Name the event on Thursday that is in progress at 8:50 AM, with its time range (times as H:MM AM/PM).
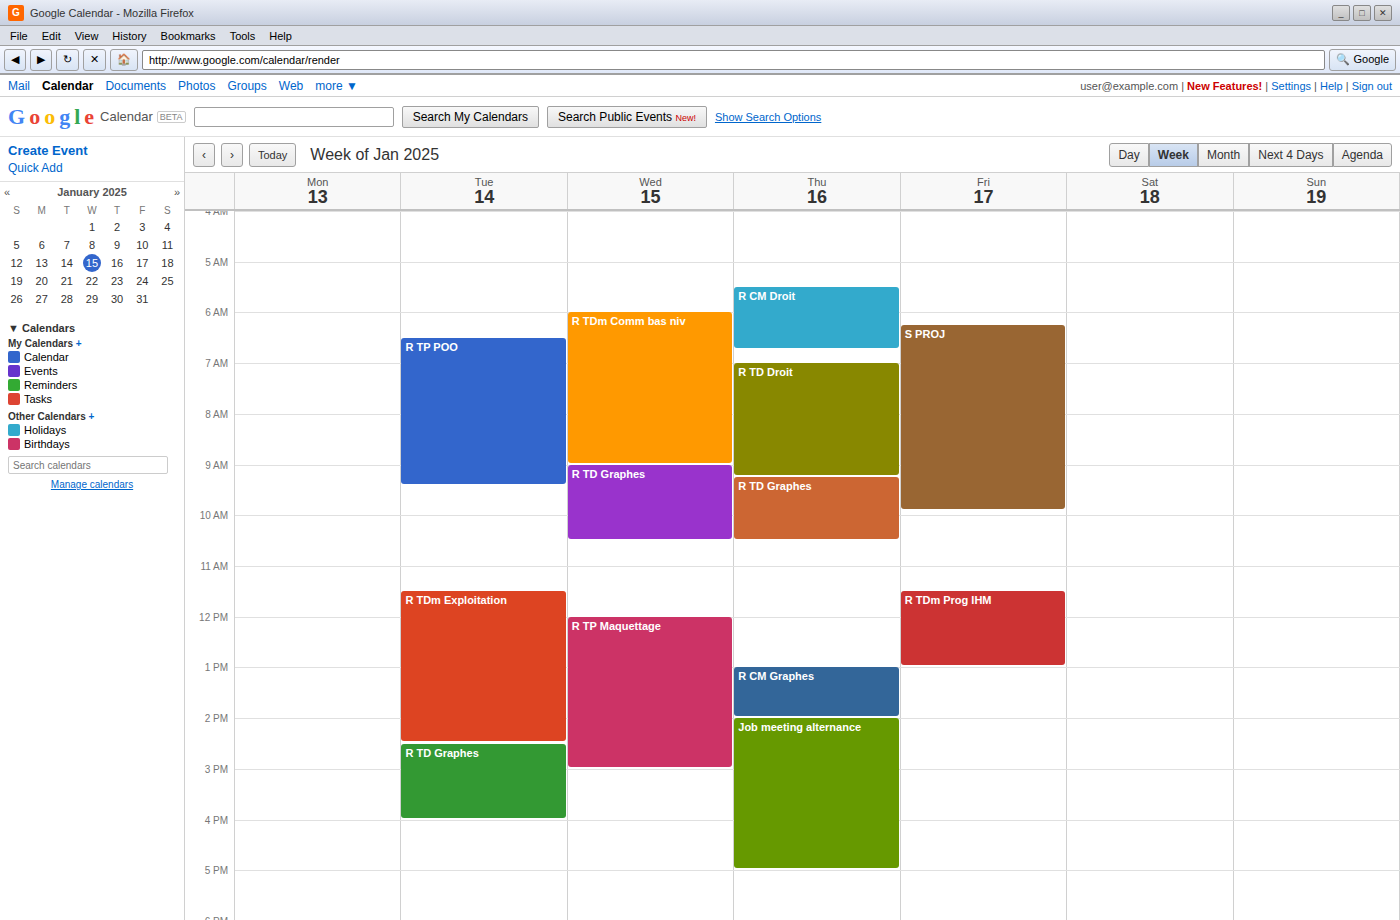
"R TD Droit", 7:00 AM to 9:15 AM